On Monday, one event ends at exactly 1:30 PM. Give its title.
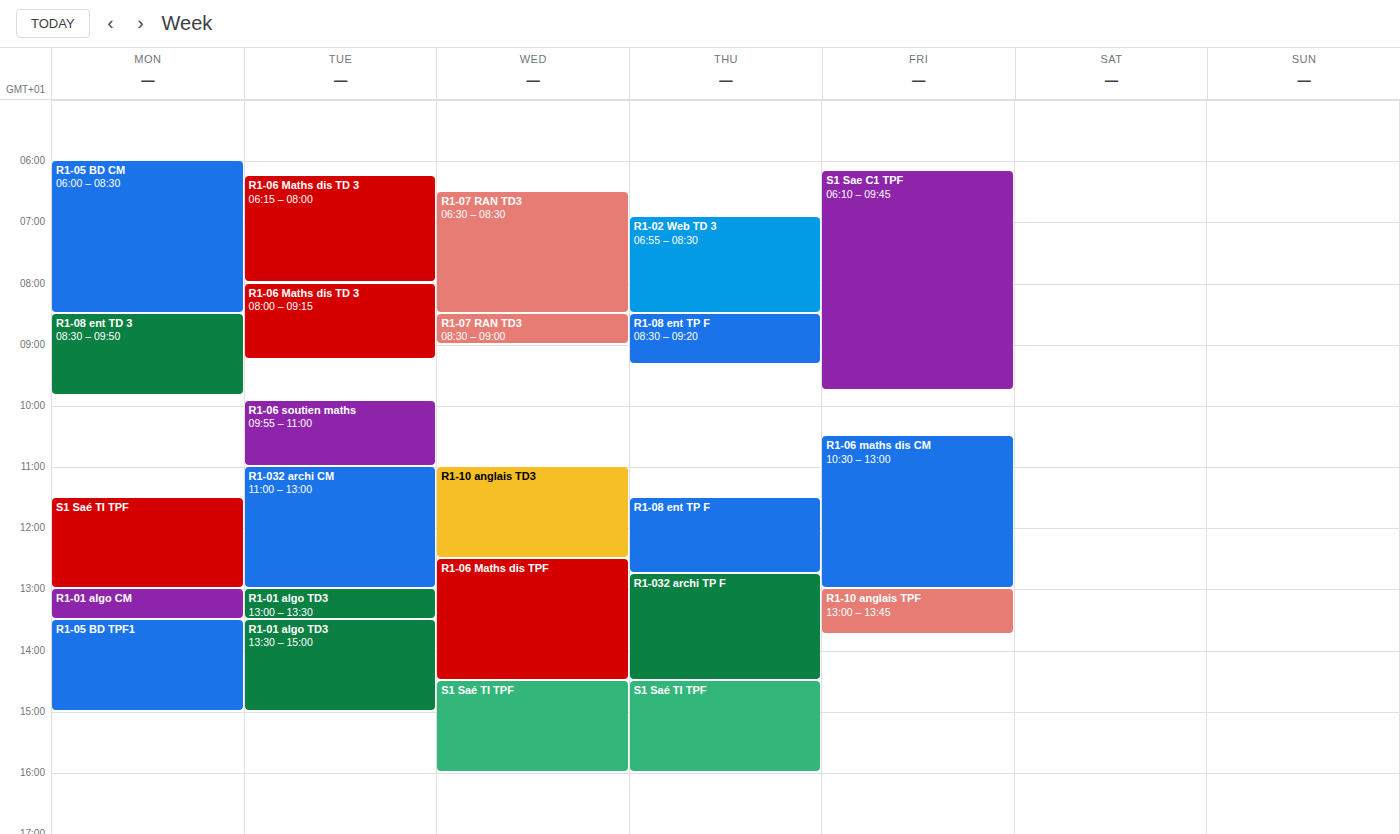
"R1-01 algo CM"